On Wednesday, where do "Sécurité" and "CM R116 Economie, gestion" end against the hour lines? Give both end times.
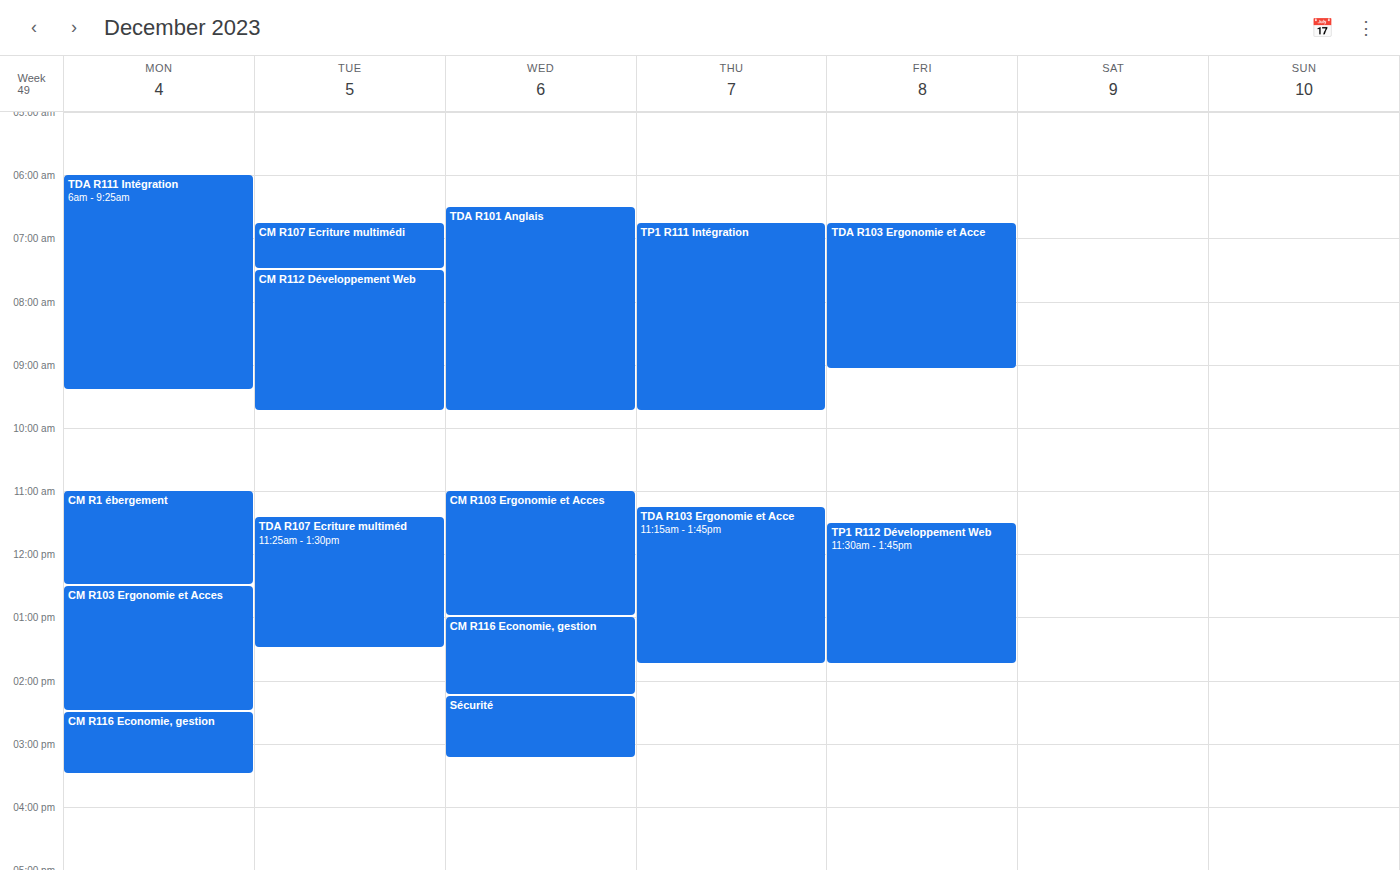
"Sécurité": 3:15 PM, neither: a quarter of the way from the 3 PM line to the 4 PM line. "CM R116 Economie, gestion": 2:15 PM, neither: a quarter of the way from the 2 PM line to the 3 PM line.